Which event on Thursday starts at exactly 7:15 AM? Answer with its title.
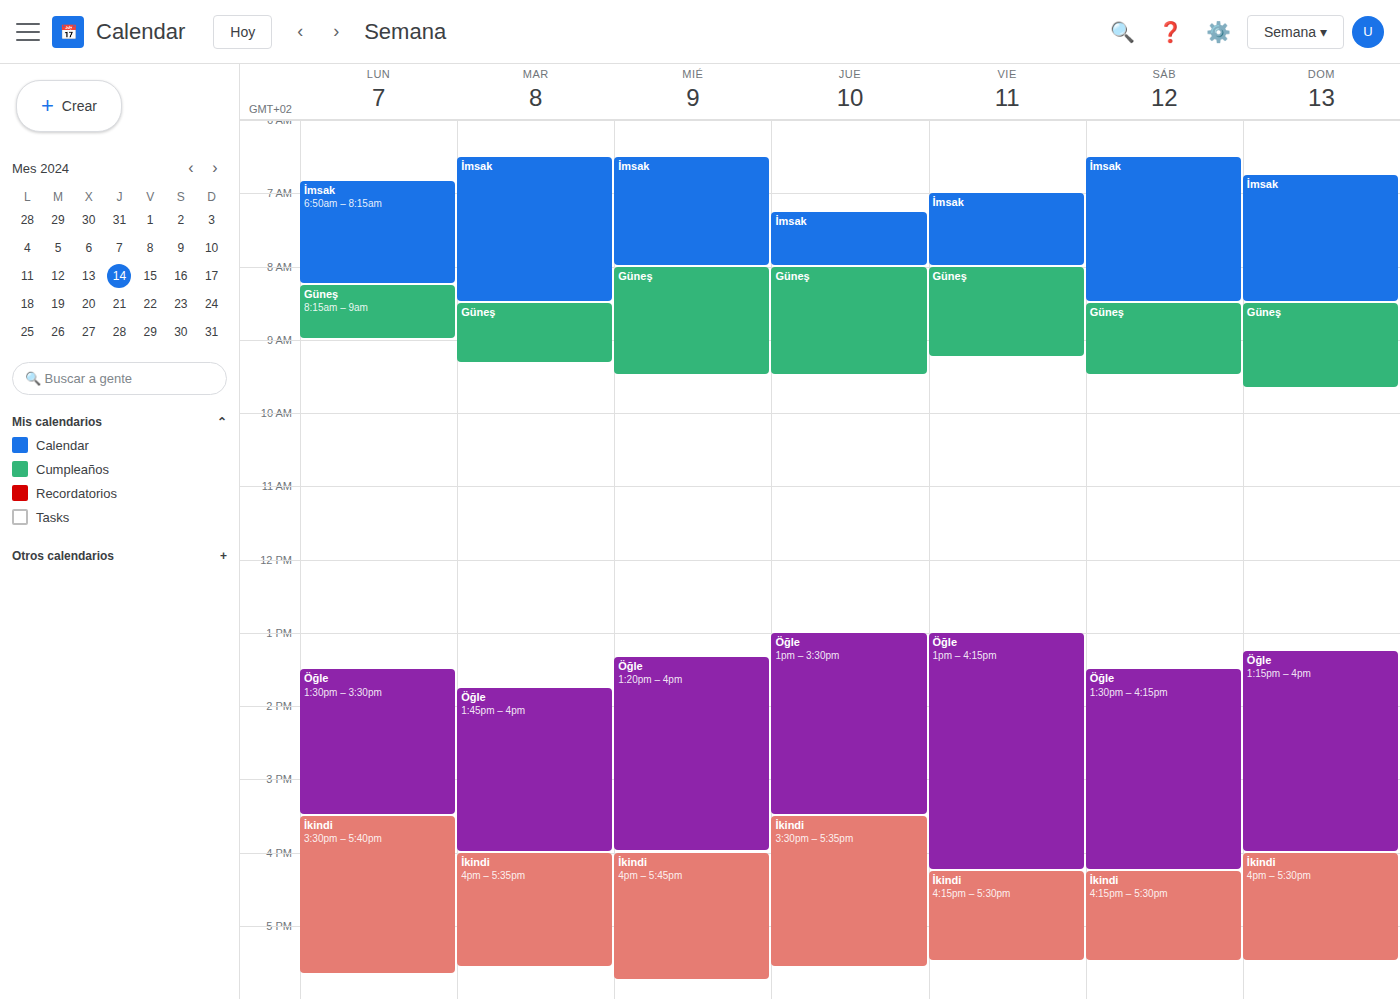
"İmsak"